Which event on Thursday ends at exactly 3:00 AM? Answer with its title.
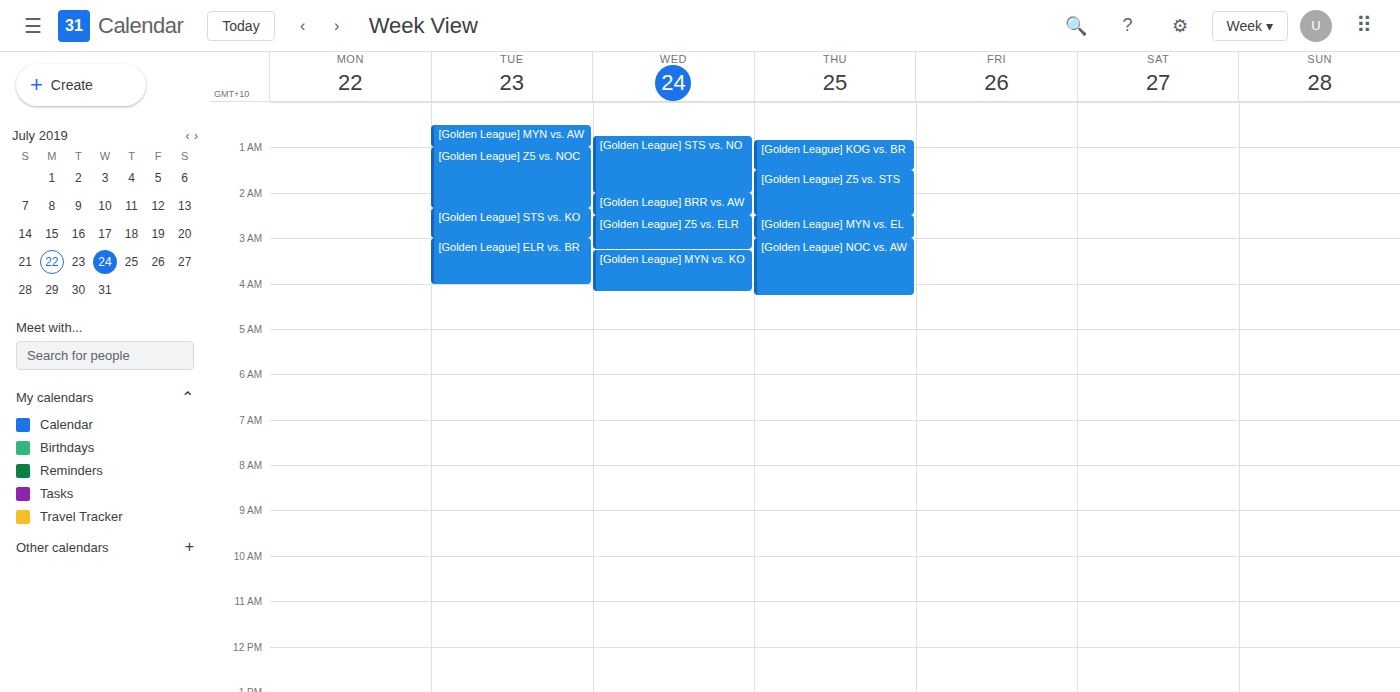
"[Golden League] MYN vs. EL"